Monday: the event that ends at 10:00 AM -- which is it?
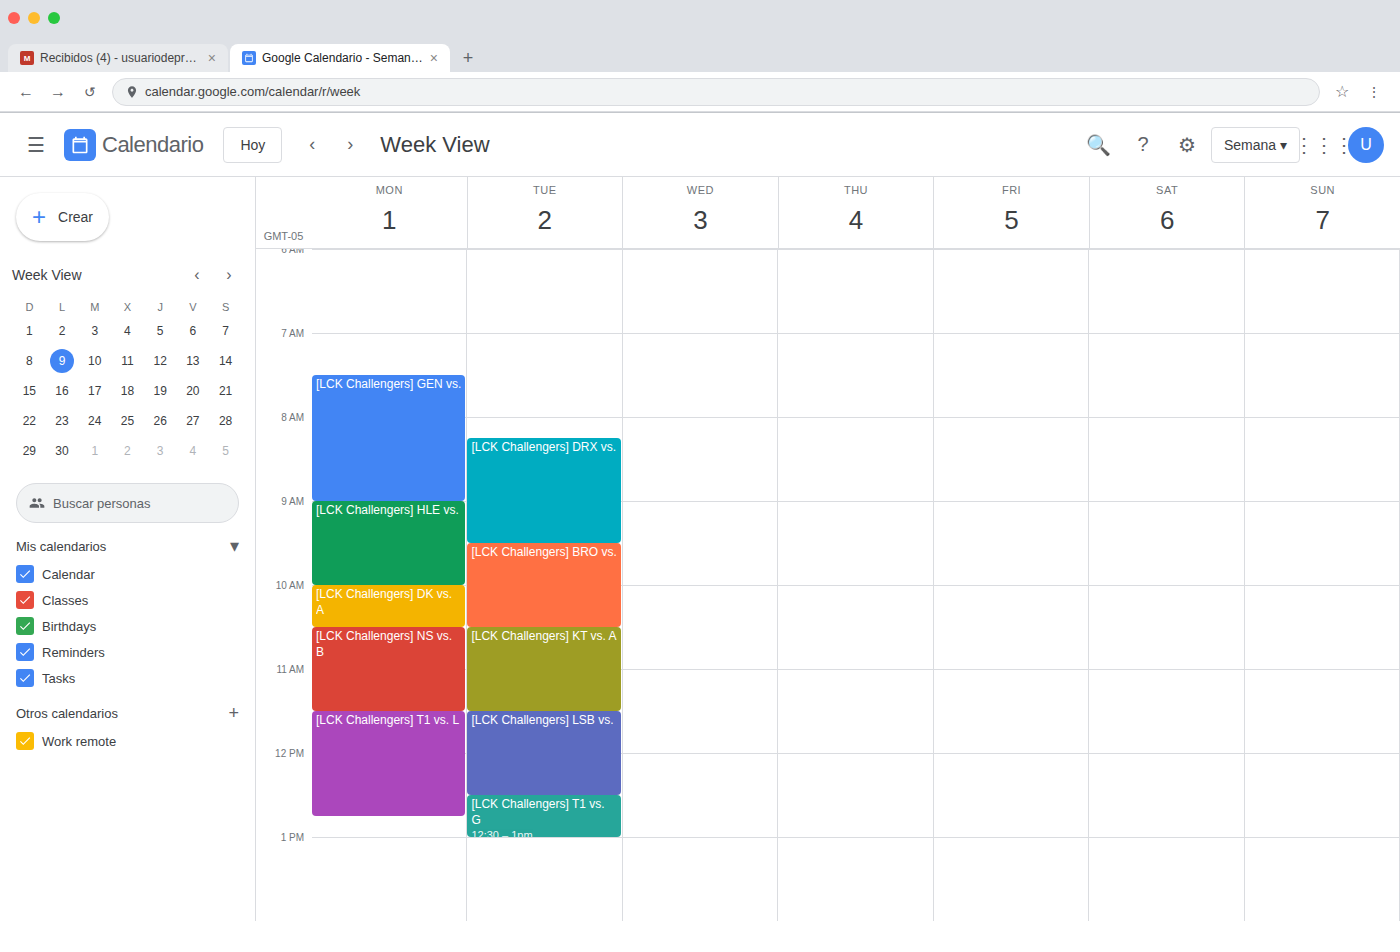
"[LCK Challengers] HLE vs."